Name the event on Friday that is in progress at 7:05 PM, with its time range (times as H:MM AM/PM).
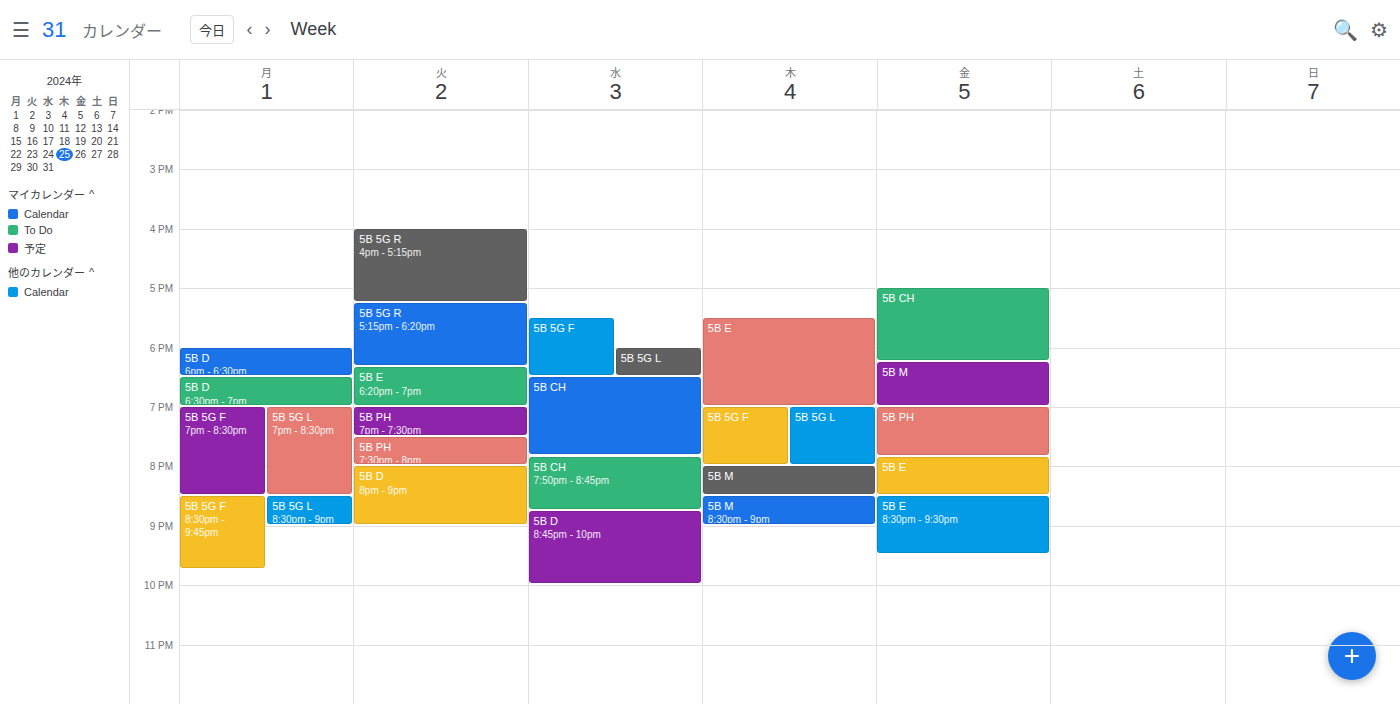
"5B PH", 7:00 PM to 7:50 PM